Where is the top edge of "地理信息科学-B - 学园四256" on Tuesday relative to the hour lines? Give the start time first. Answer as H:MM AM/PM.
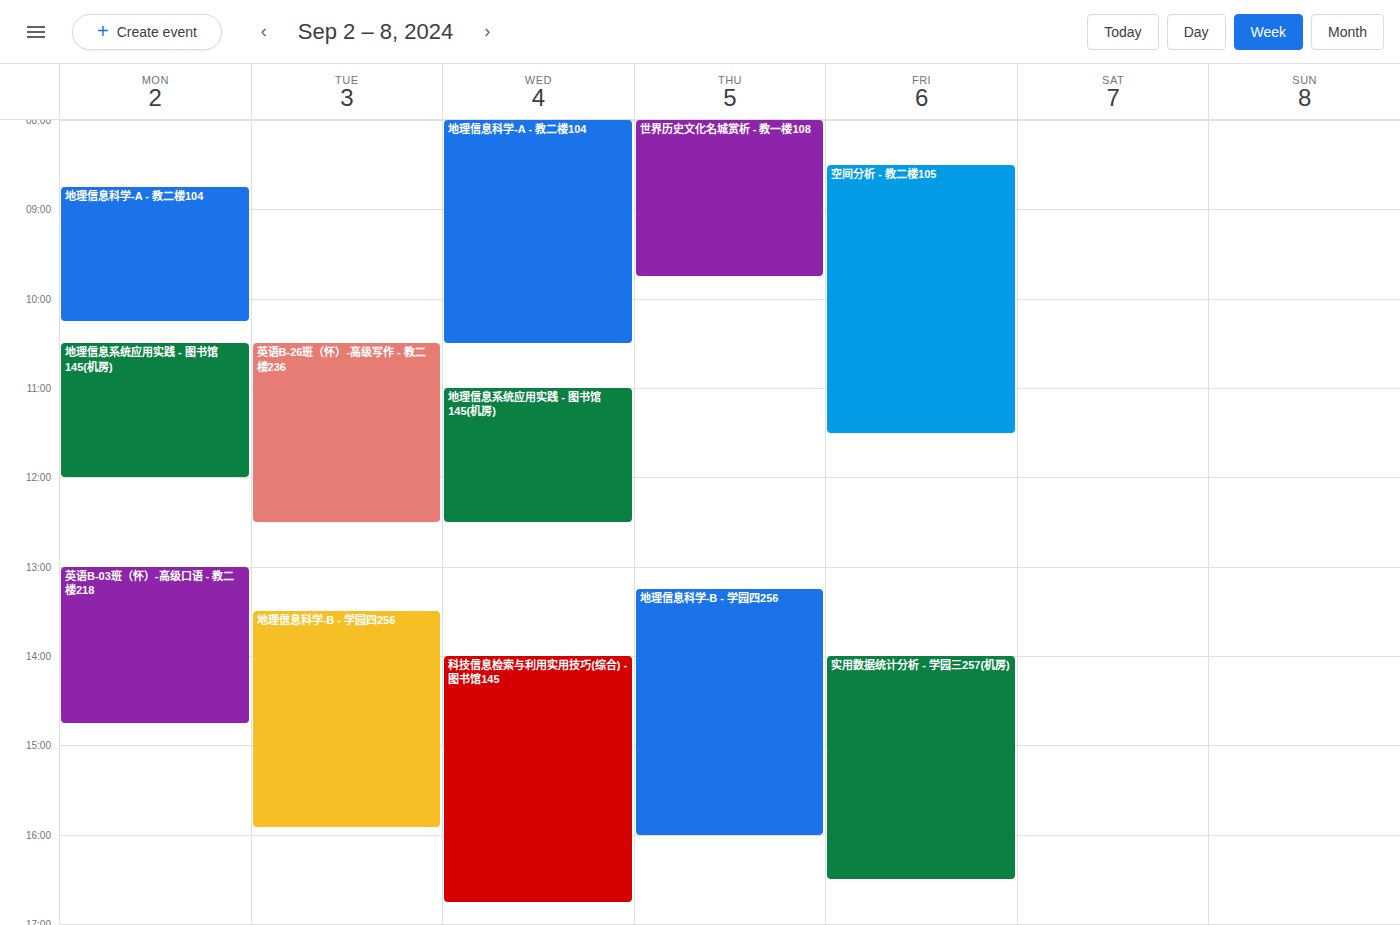
1:30 PM -- halfway between the 1 PM and 2 PM lines.